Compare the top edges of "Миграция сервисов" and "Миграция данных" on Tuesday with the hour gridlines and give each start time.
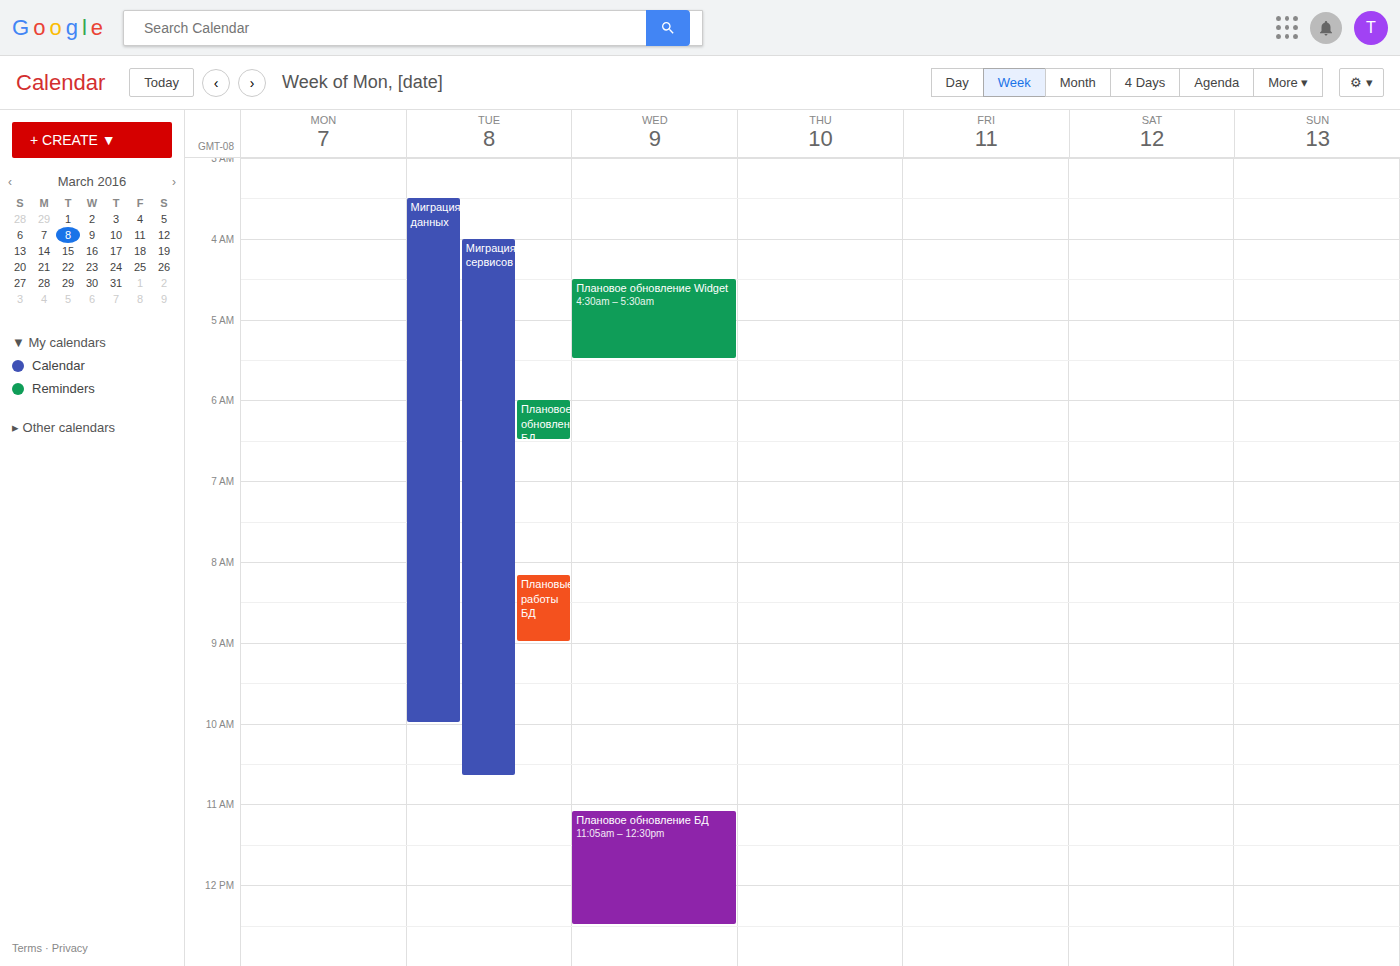
"Миграция сервисов": 04:00, exactly on the 04:00 line. "Миграция данных": 03:30, halfway between the 03:00 and 04:00 lines.